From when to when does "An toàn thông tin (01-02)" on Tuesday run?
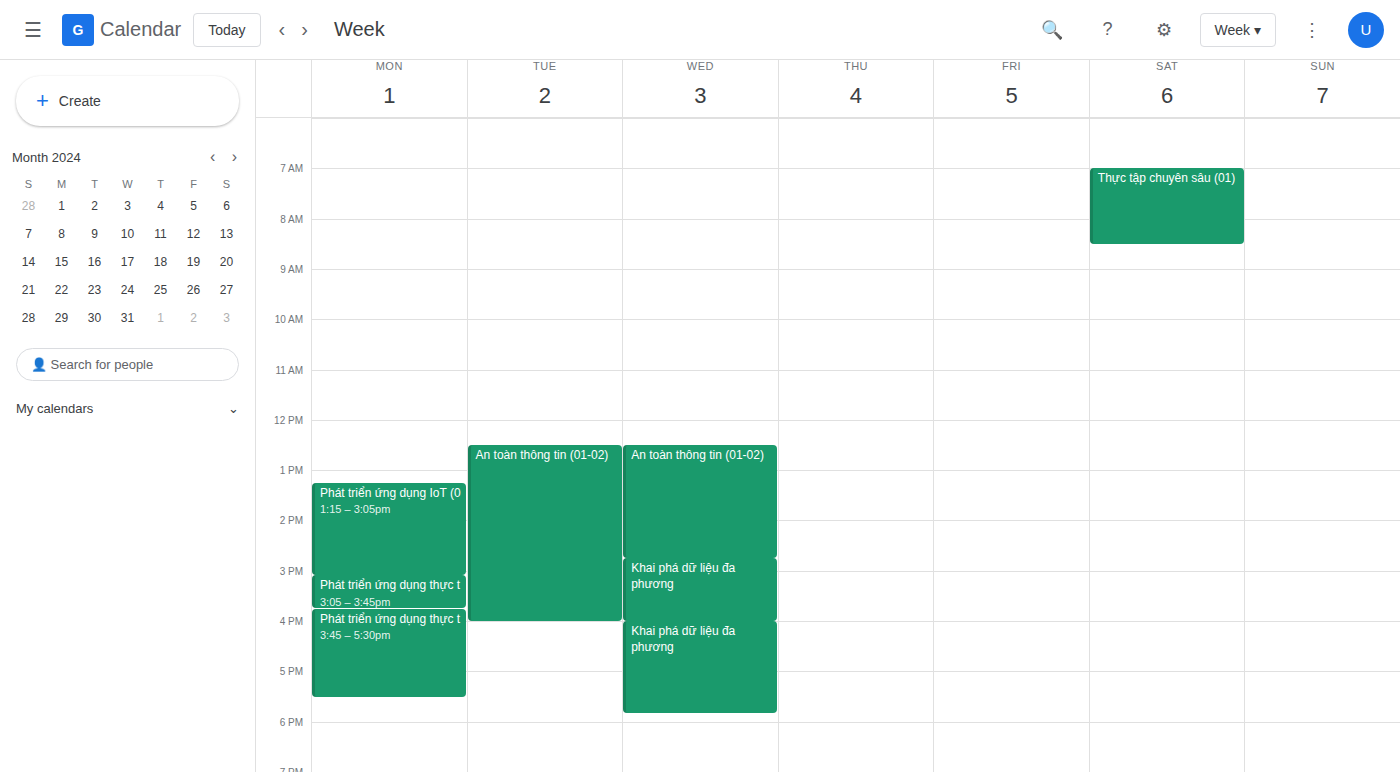
12:30 PM to 4:00 PM